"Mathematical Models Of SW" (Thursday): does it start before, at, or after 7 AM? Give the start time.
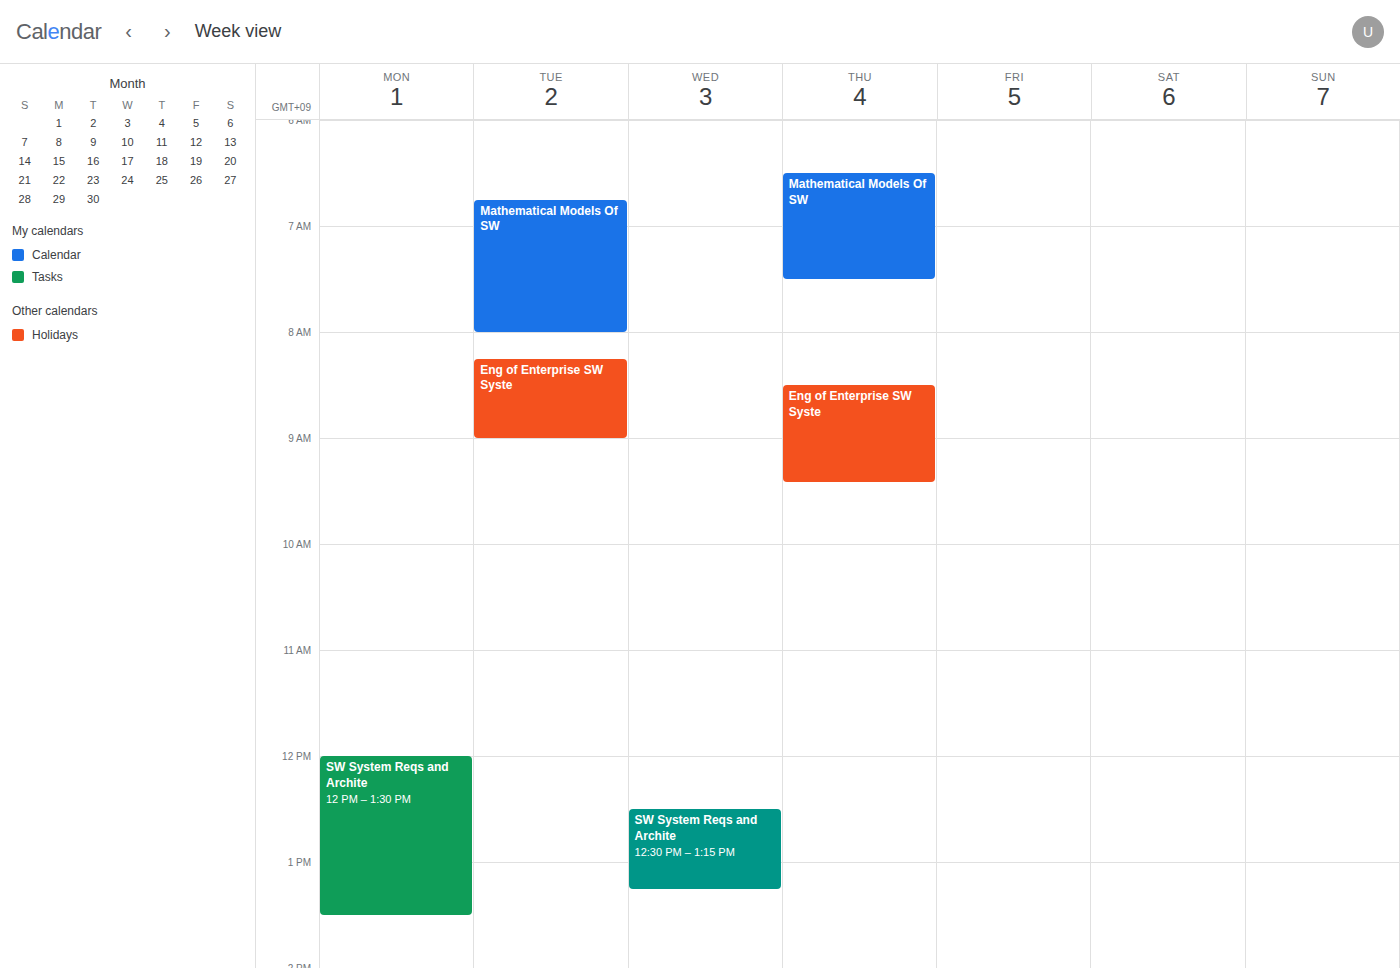
6:30 AM -- before 7 AM, 30 minutes above the 7 AM line.